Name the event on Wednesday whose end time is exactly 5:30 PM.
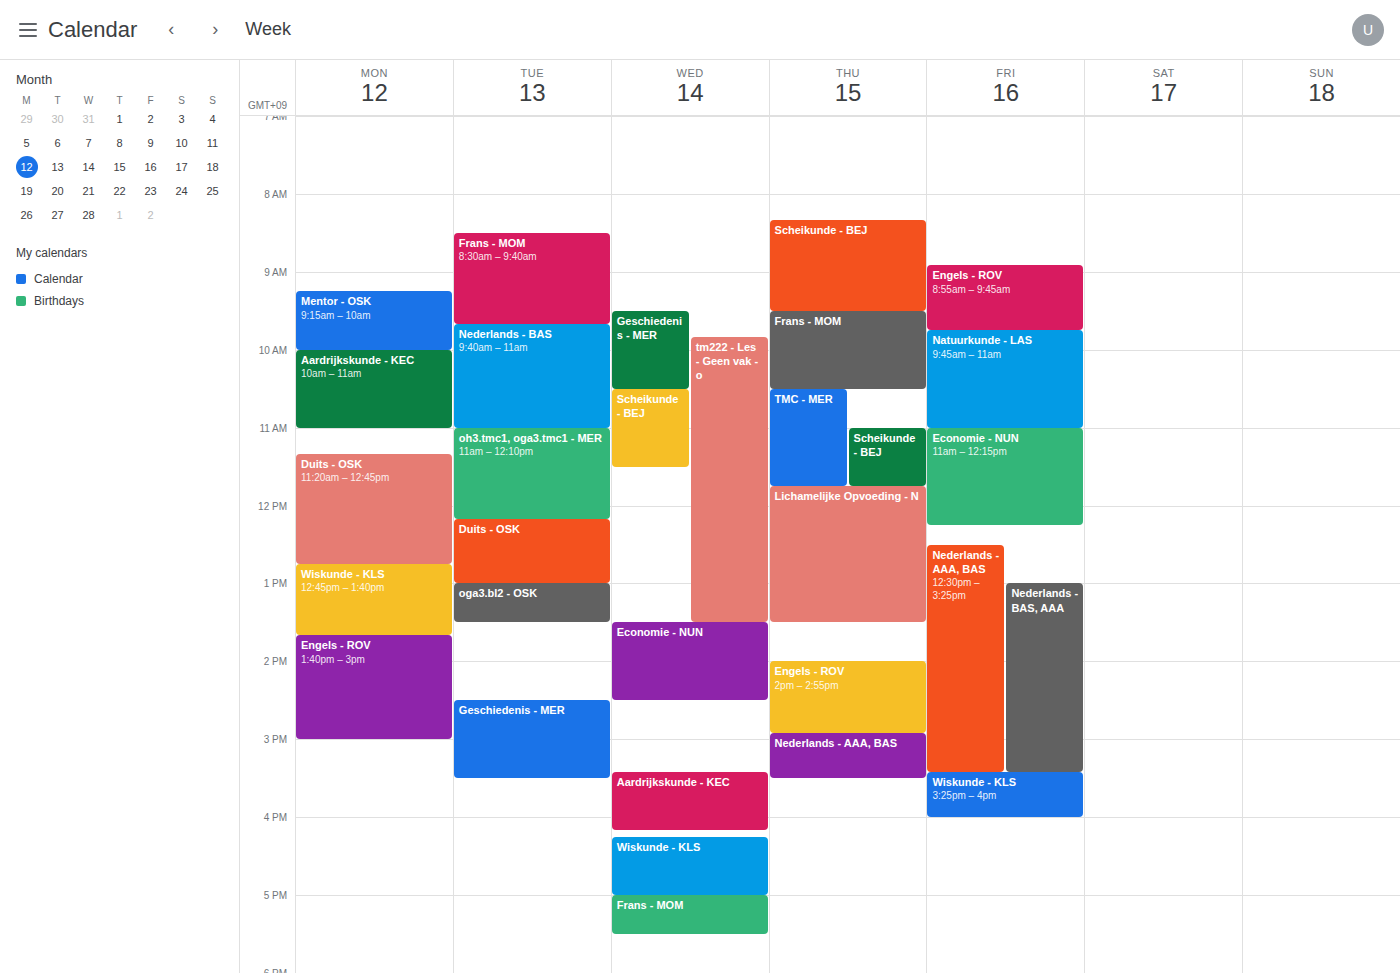
"Frans - MOM"